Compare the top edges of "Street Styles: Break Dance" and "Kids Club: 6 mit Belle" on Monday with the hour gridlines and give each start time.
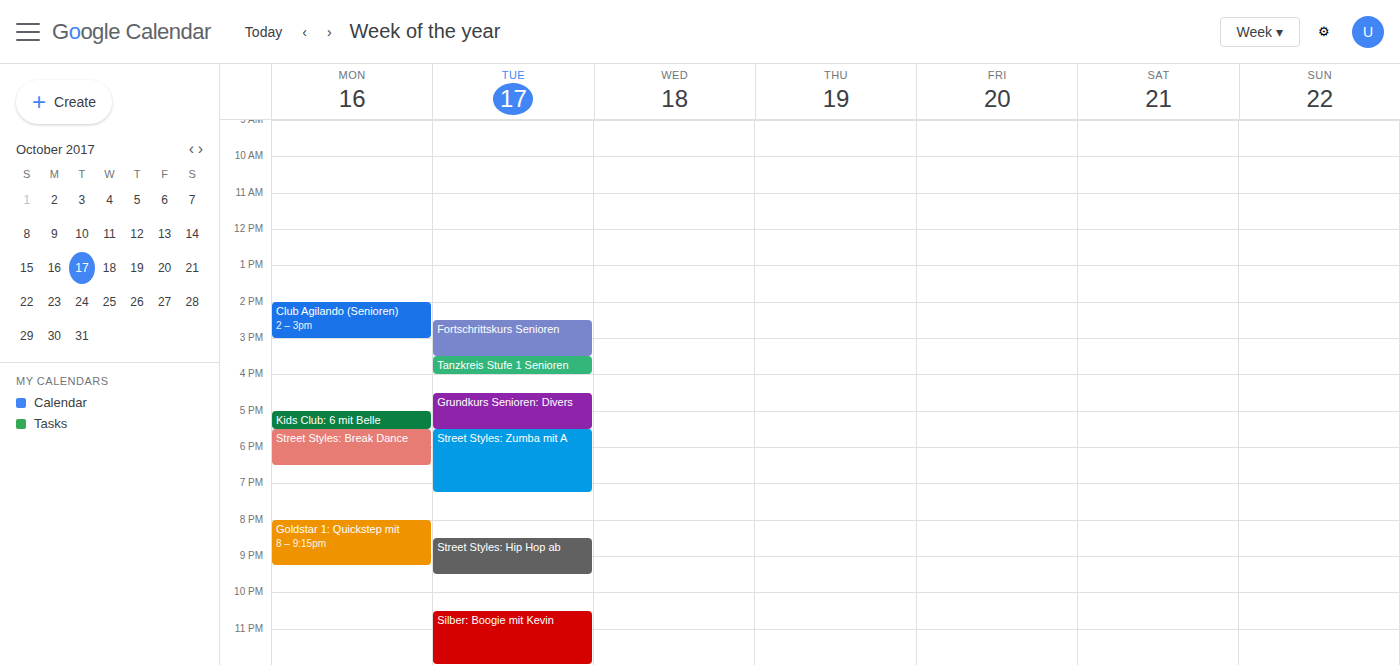
"Street Styles: Break Dance": 5:30 PM, halfway between the 5 PM and 6 PM lines. "Kids Club: 6 mit Belle": 5:00 PM, exactly on the 5 PM line.